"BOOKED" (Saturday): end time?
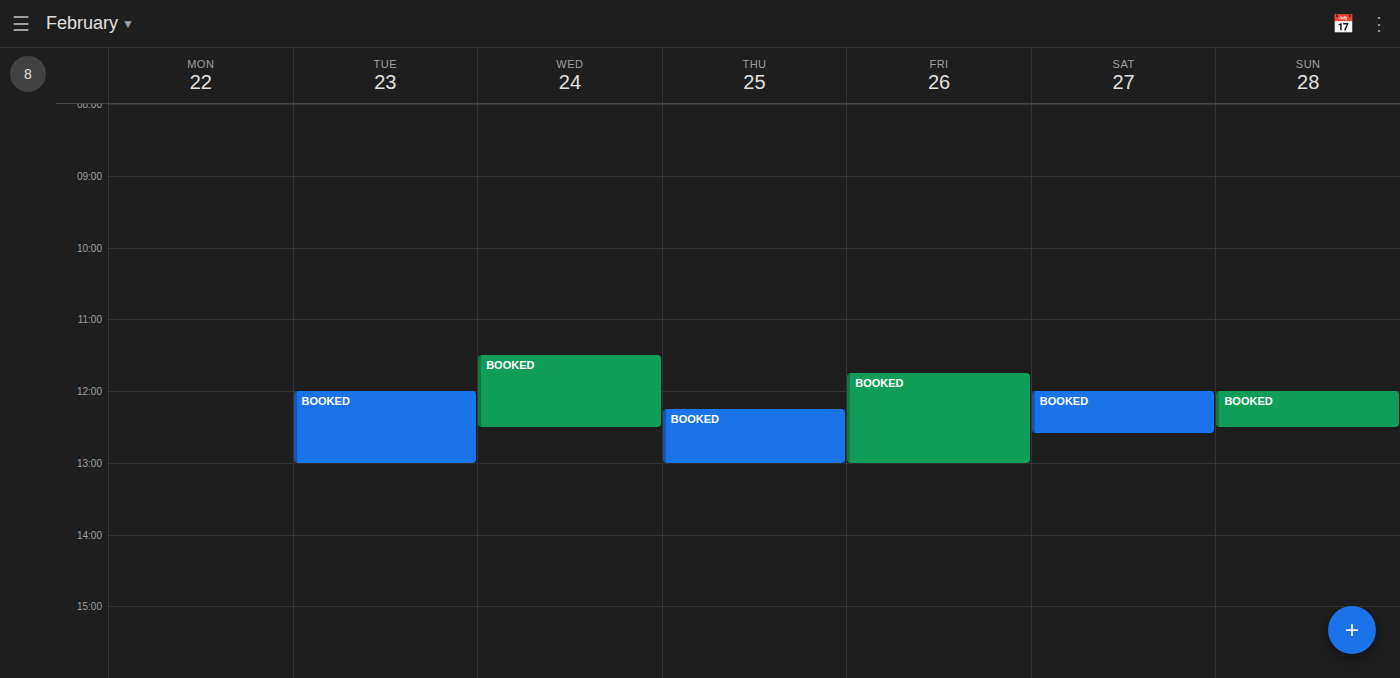
12:35 PM